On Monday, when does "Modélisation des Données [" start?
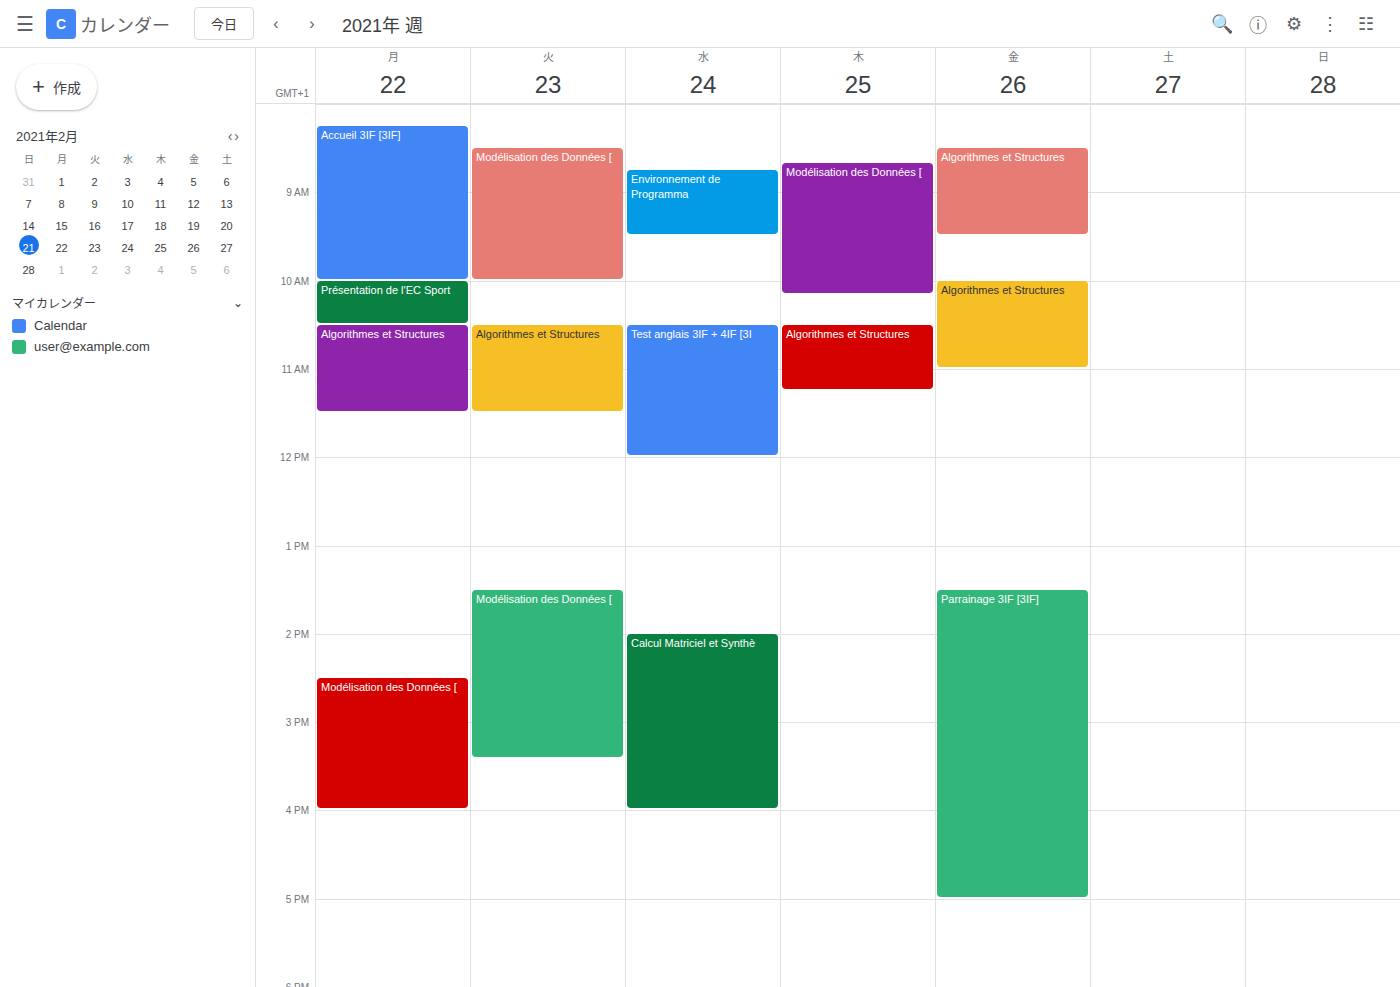
2:30 PM